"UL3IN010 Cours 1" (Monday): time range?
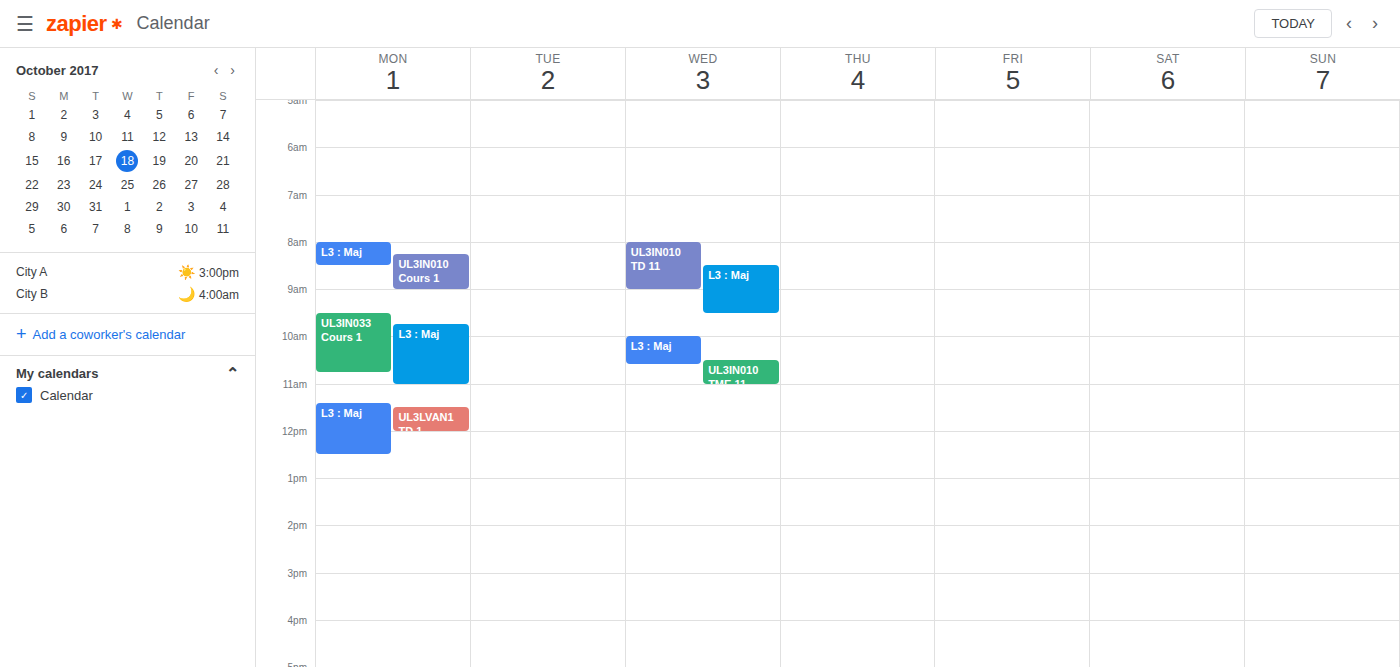
8:15 AM to 9:00 AM